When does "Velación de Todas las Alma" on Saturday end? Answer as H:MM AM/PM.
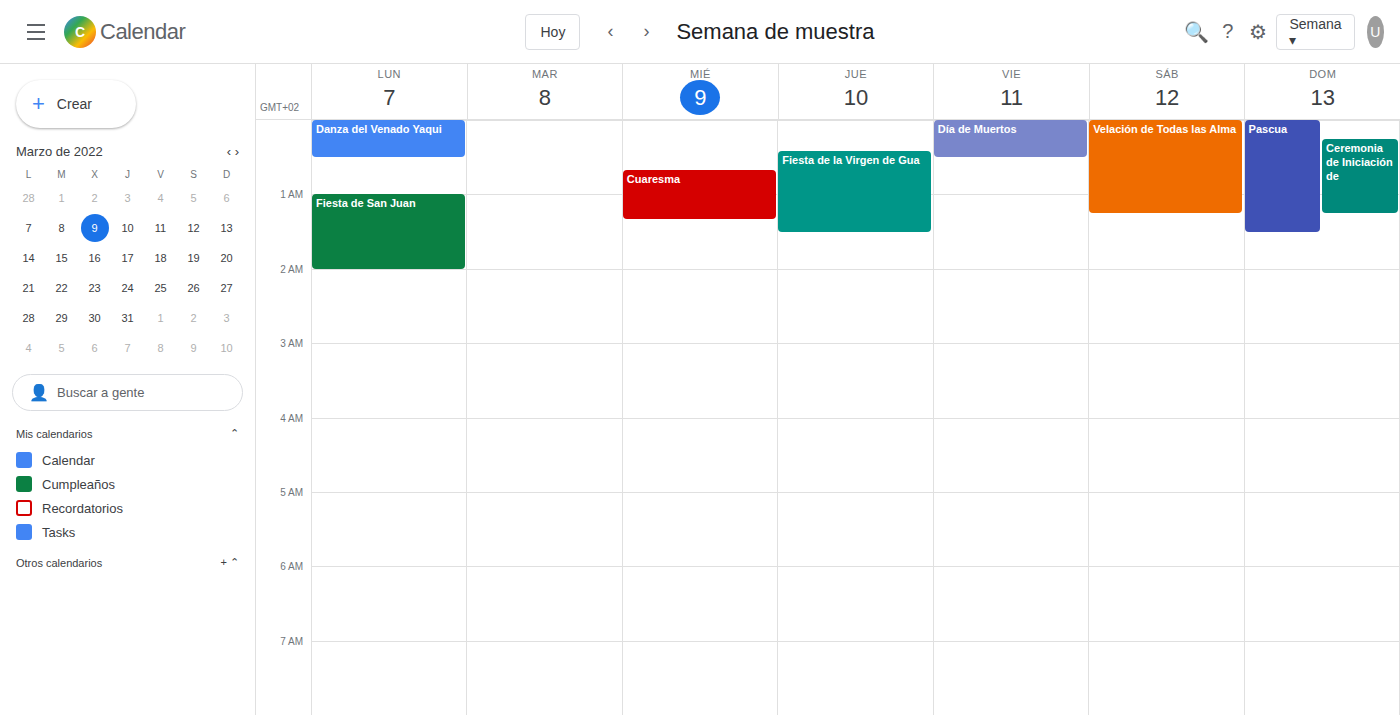
1:15 AM